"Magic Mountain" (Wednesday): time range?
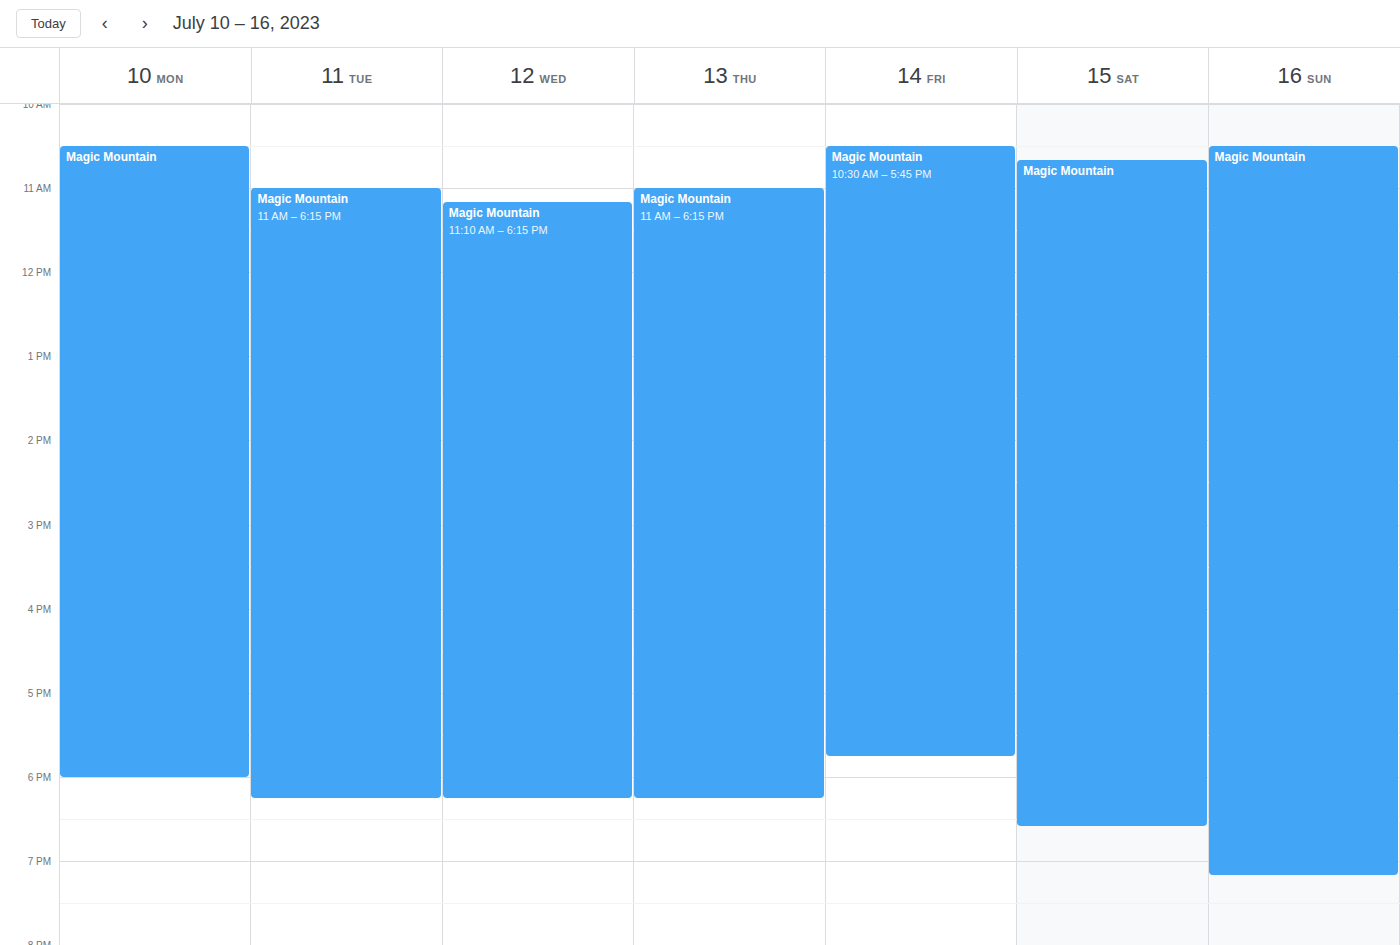
11:10 AM to 6:15 PM